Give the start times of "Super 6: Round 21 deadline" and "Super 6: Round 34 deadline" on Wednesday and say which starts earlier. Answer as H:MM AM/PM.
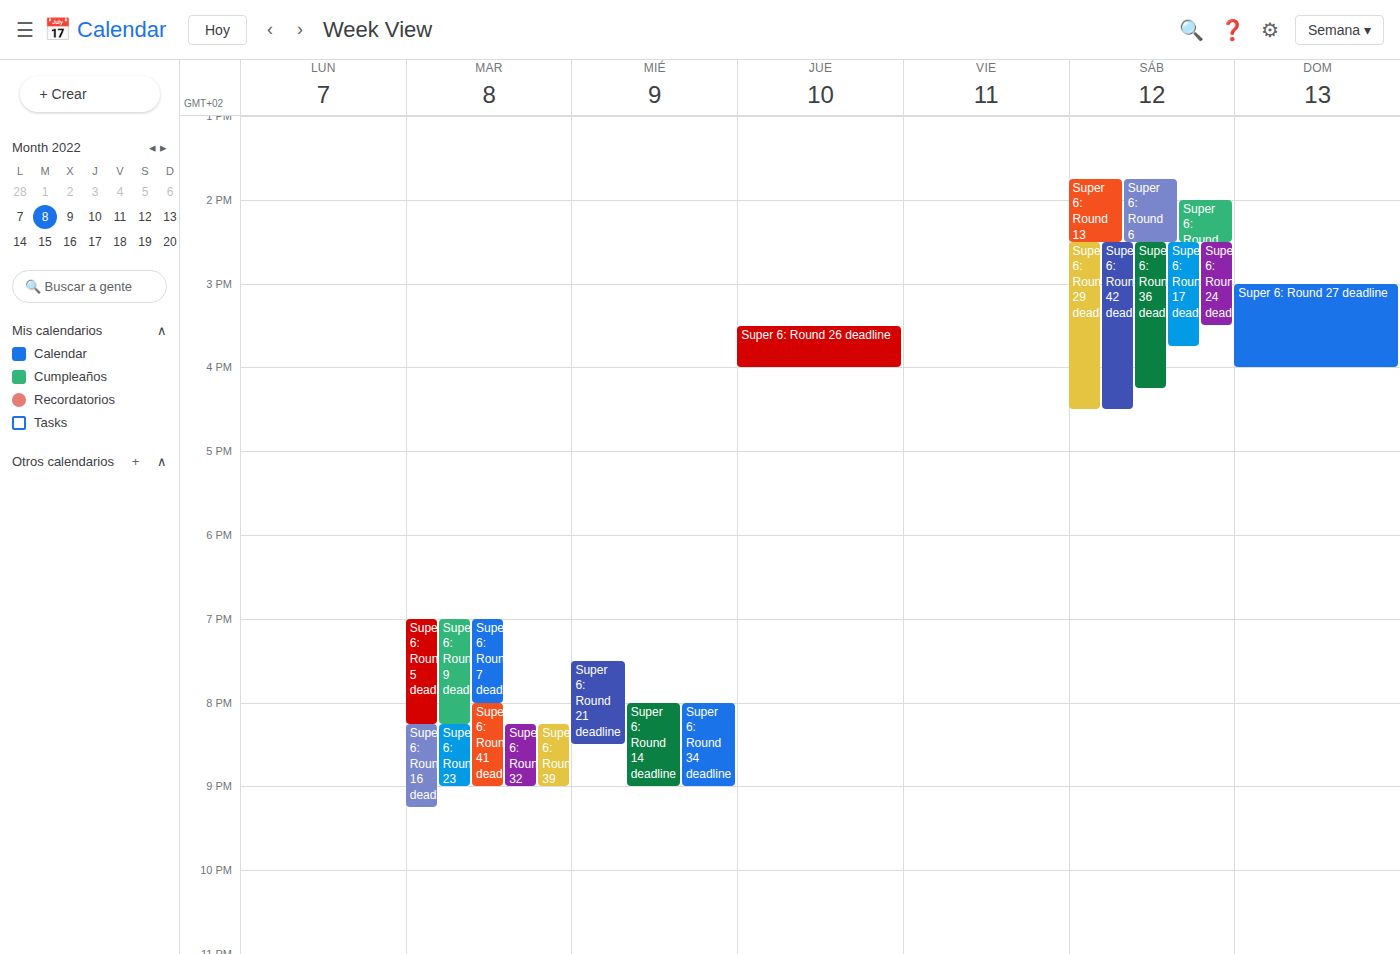
"Super 6: Round 21 deadline" 7:30 PM; "Super 6: Round 34 deadline" 8:00 PM.